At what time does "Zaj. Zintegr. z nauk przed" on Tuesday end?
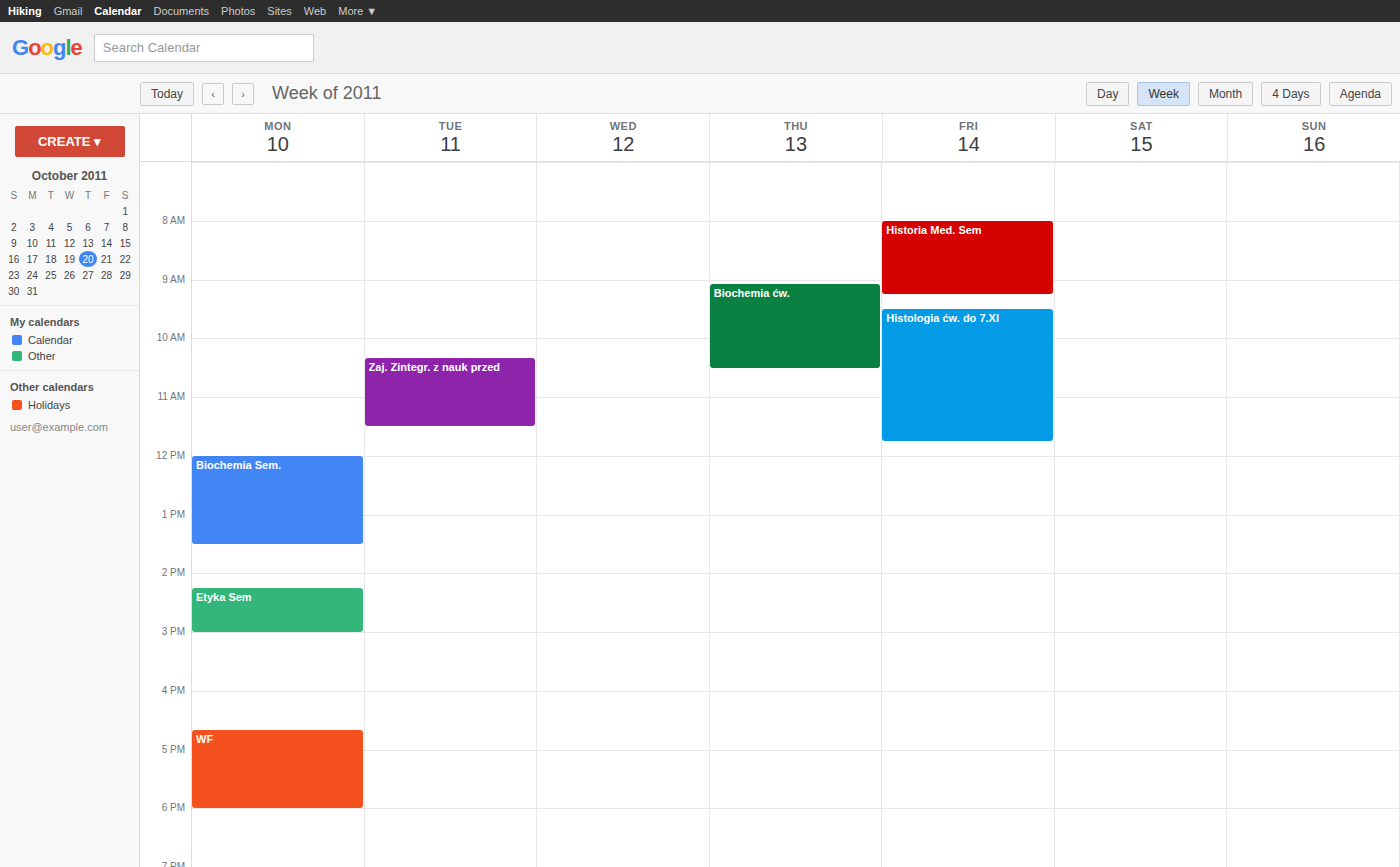
11:30 AM